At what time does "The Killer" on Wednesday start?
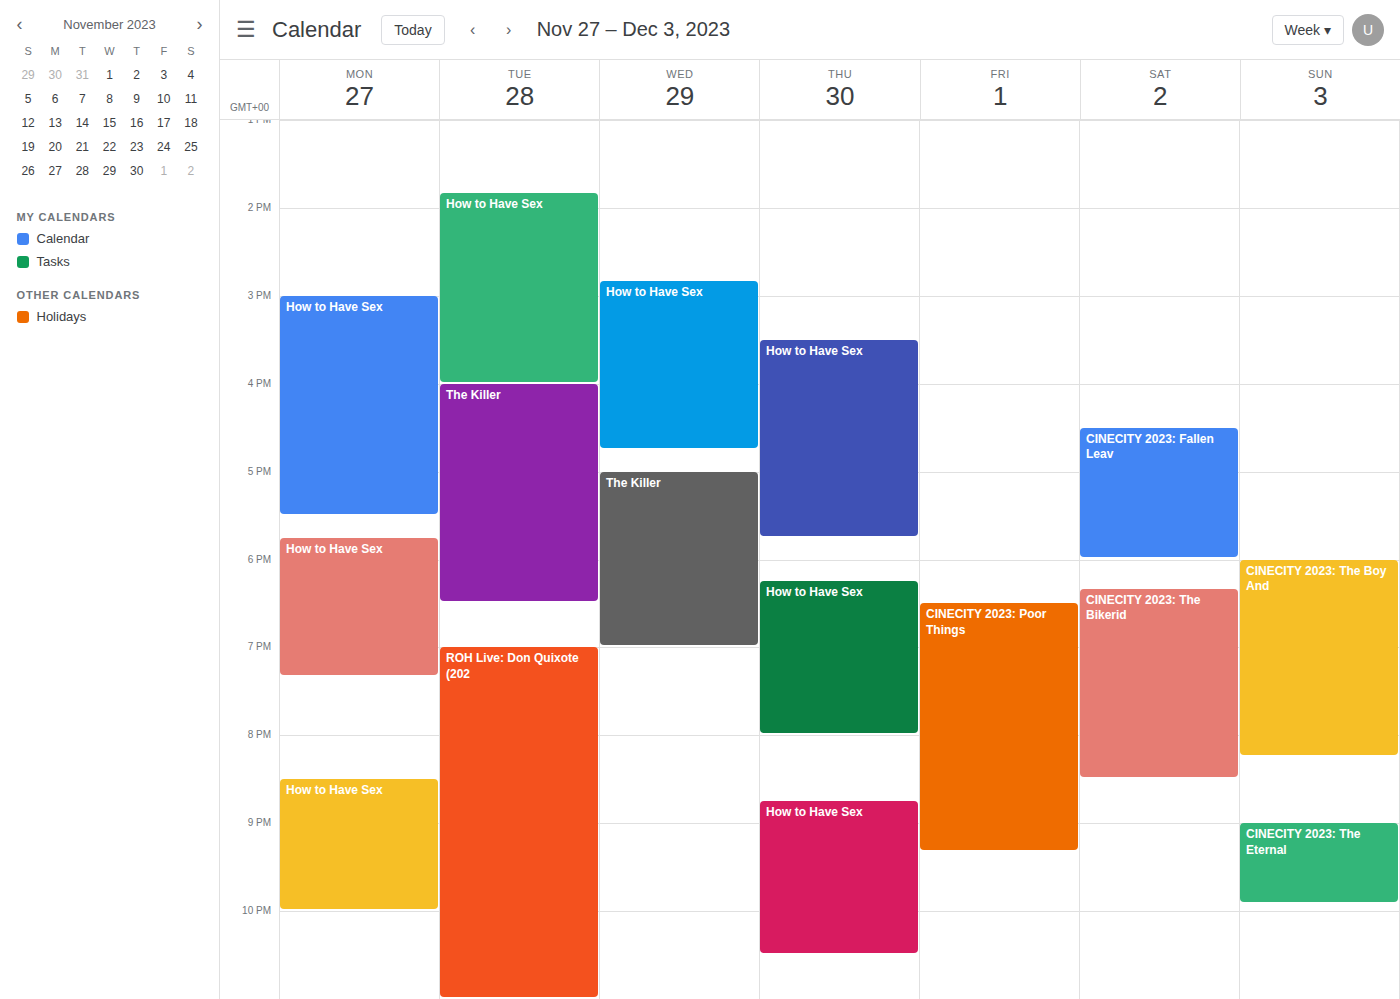
5:00 PM